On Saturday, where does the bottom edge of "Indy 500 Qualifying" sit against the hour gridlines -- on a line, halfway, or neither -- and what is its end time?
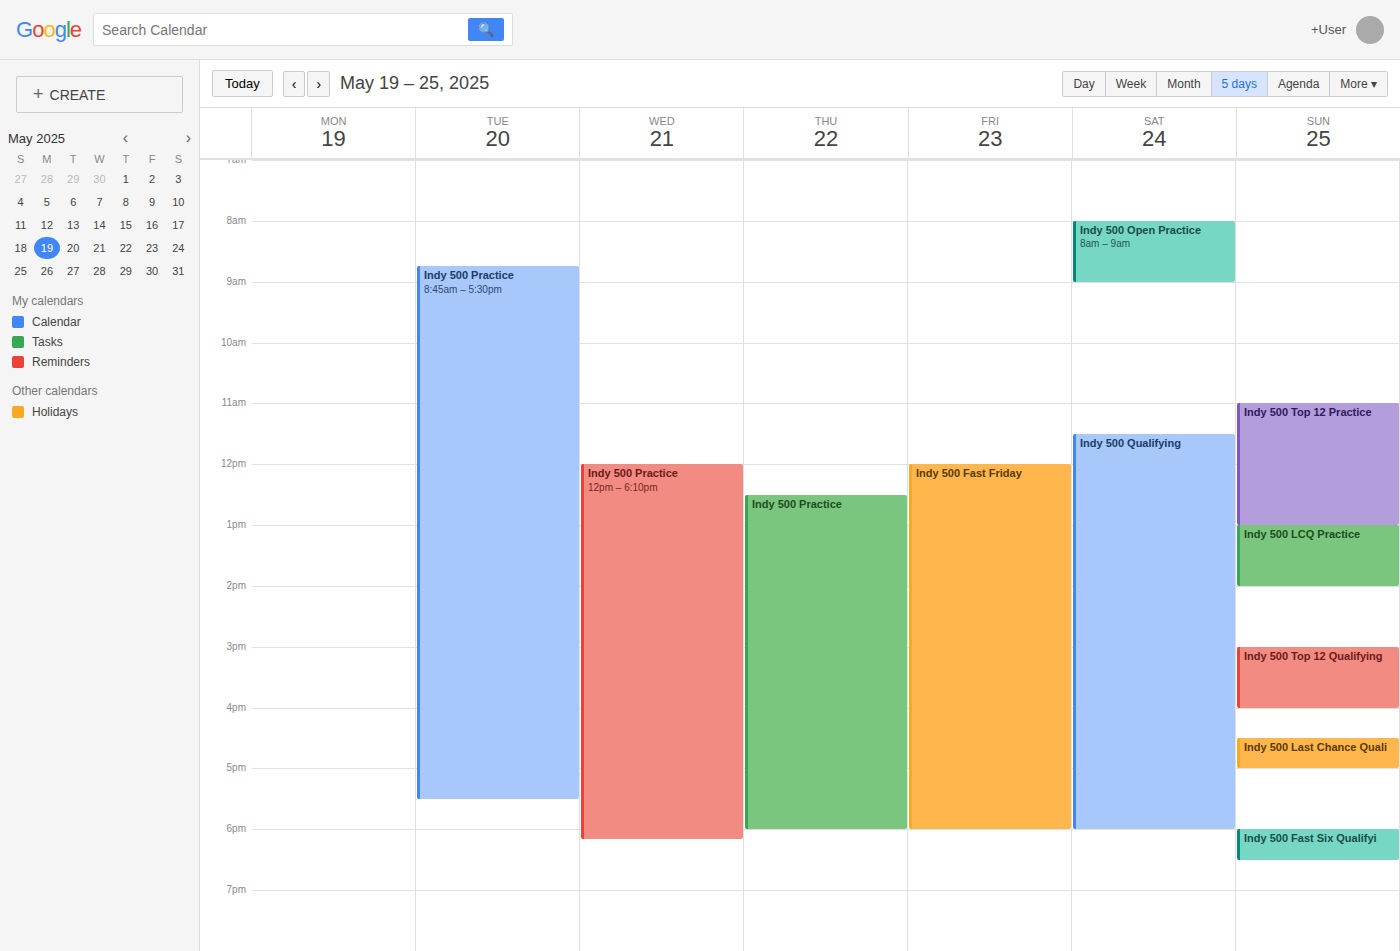
6:00 PM -- exactly on the 6 PM line.